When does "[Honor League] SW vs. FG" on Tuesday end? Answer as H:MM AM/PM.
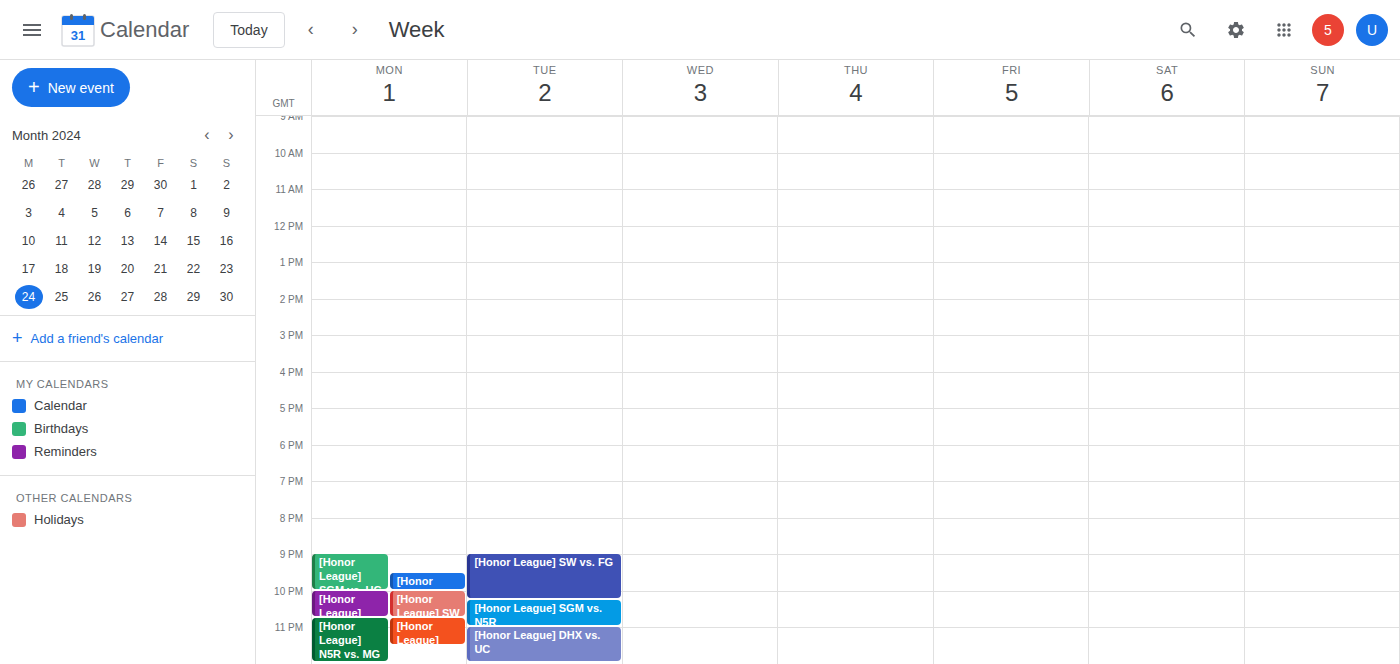
10:15 PM